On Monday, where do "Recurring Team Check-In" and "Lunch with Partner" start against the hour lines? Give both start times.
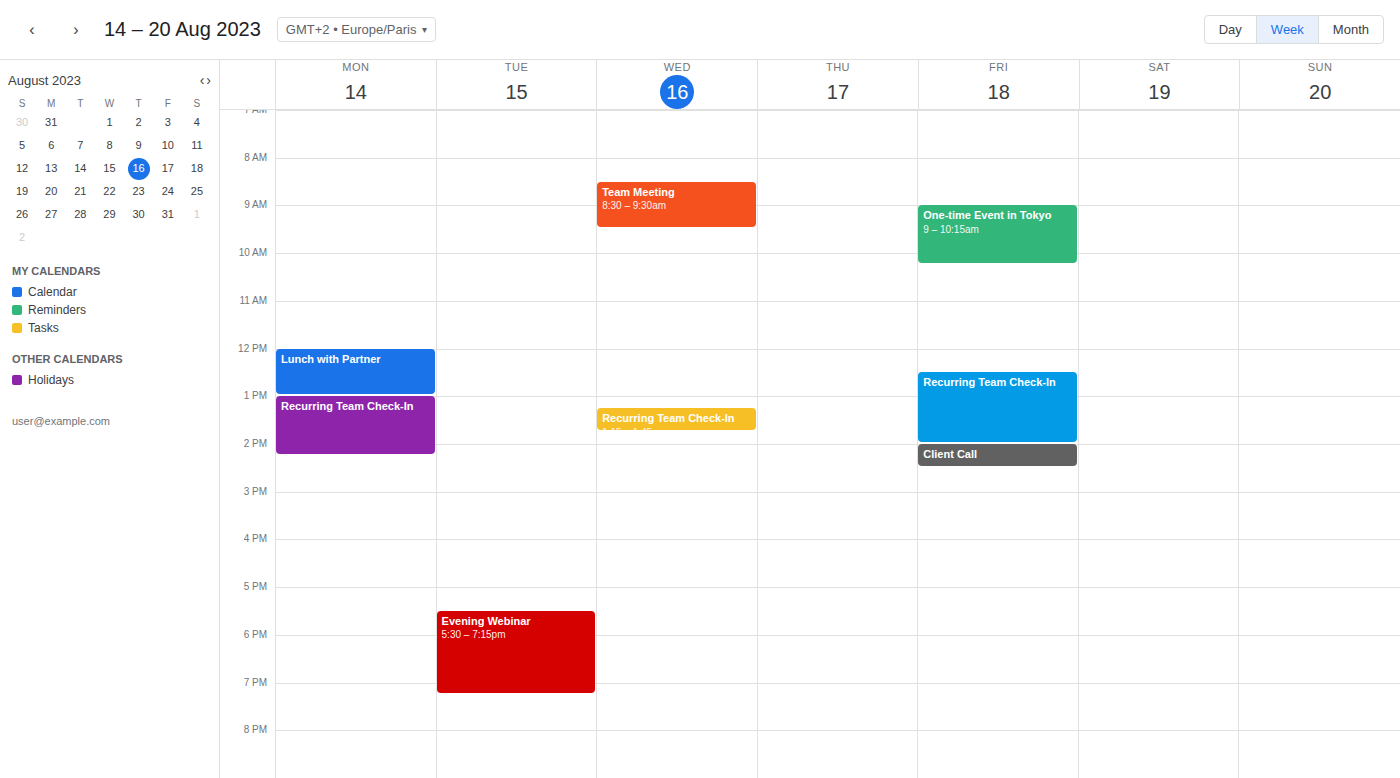
"Recurring Team Check-In": 1:00 PM, exactly on the 1 PM line. "Lunch with Partner": 12:00 PM, exactly on the 12 PM line.